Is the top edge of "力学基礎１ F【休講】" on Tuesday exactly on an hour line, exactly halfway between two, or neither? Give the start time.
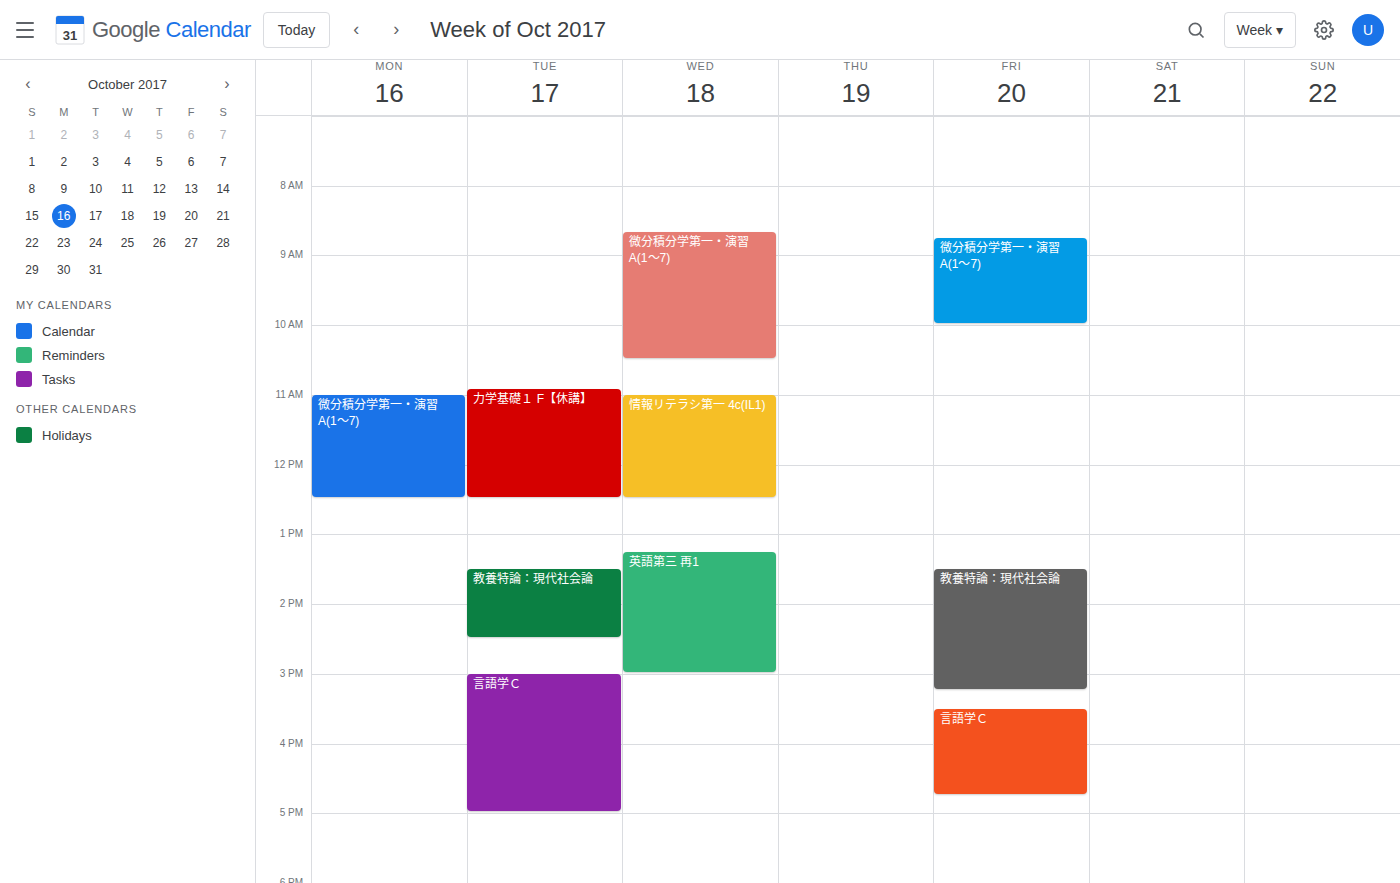
10:55 AM -- neither: 55 minutes below the 10 AM line and 5 minutes above the 11 AM line.